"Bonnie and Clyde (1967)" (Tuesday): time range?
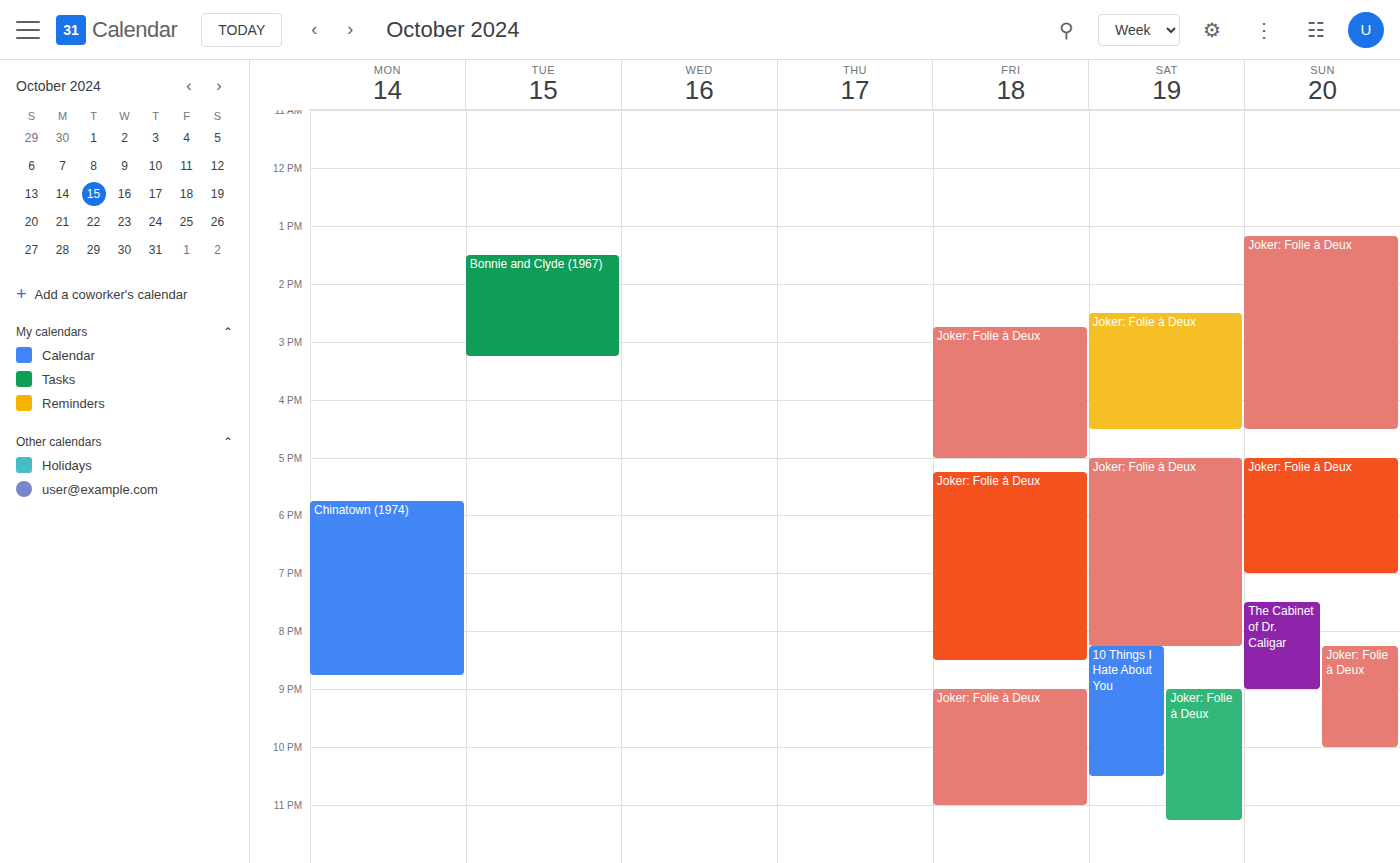
1:30 PM to 3:15 PM